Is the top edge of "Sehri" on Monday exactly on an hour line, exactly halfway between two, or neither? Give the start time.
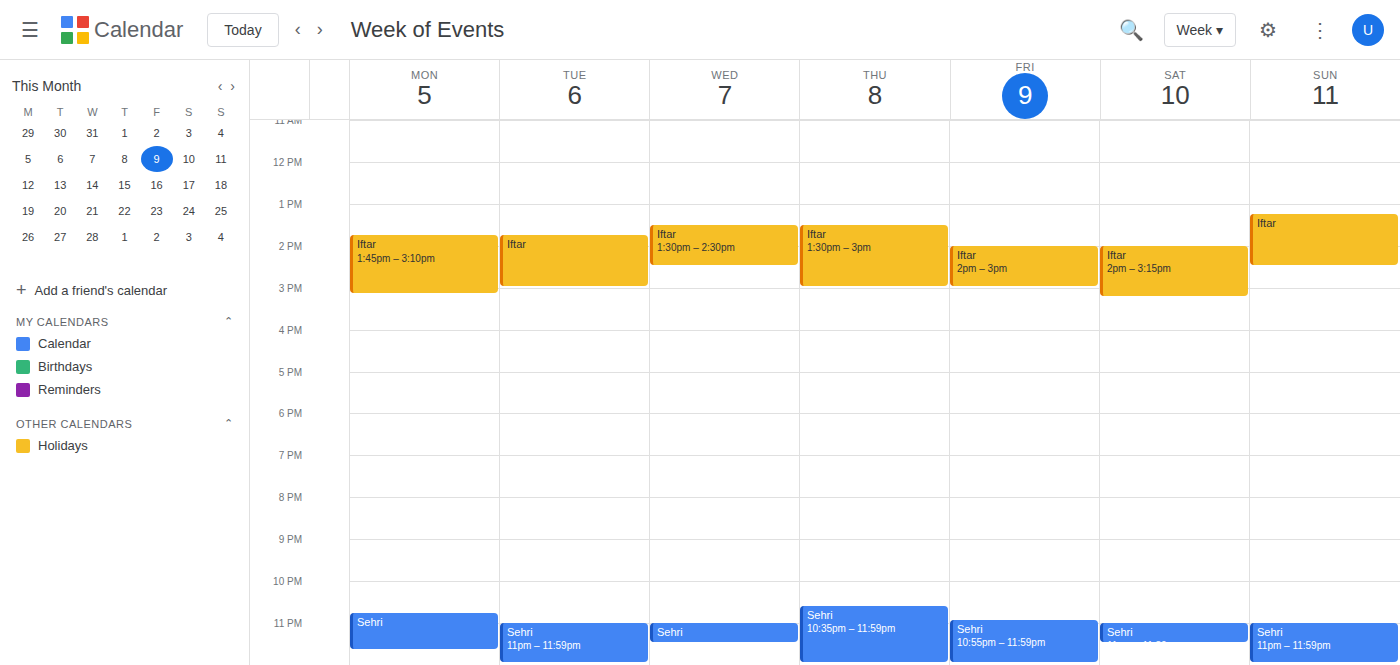
10:45 PM -- neither: three quarters of the way from the 10 PM line to the 11 PM line.